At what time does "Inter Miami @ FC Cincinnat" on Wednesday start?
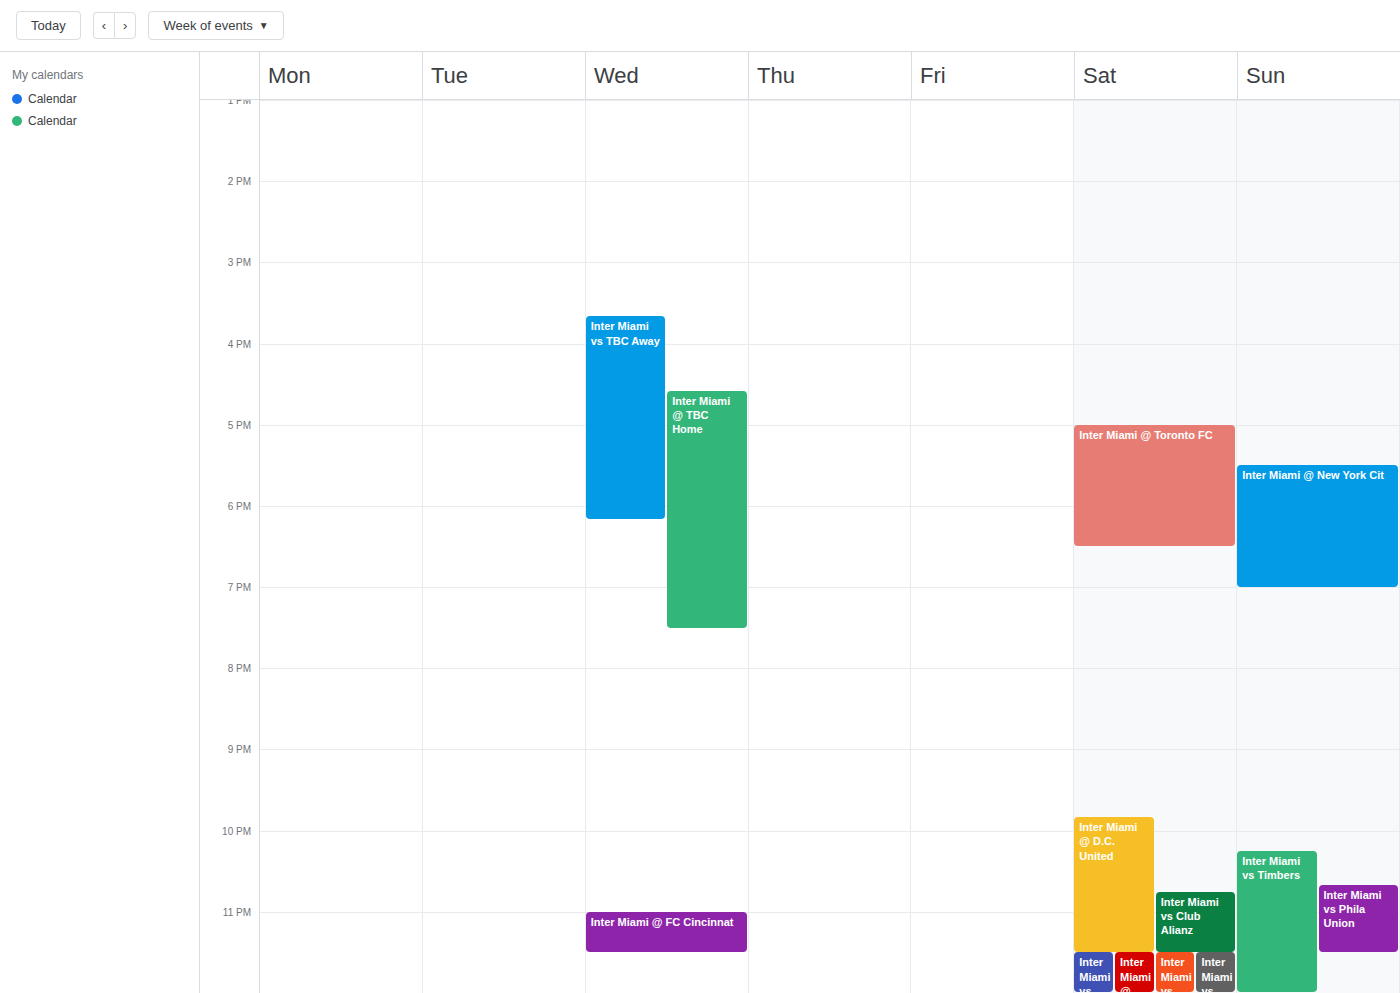
11:00 PM